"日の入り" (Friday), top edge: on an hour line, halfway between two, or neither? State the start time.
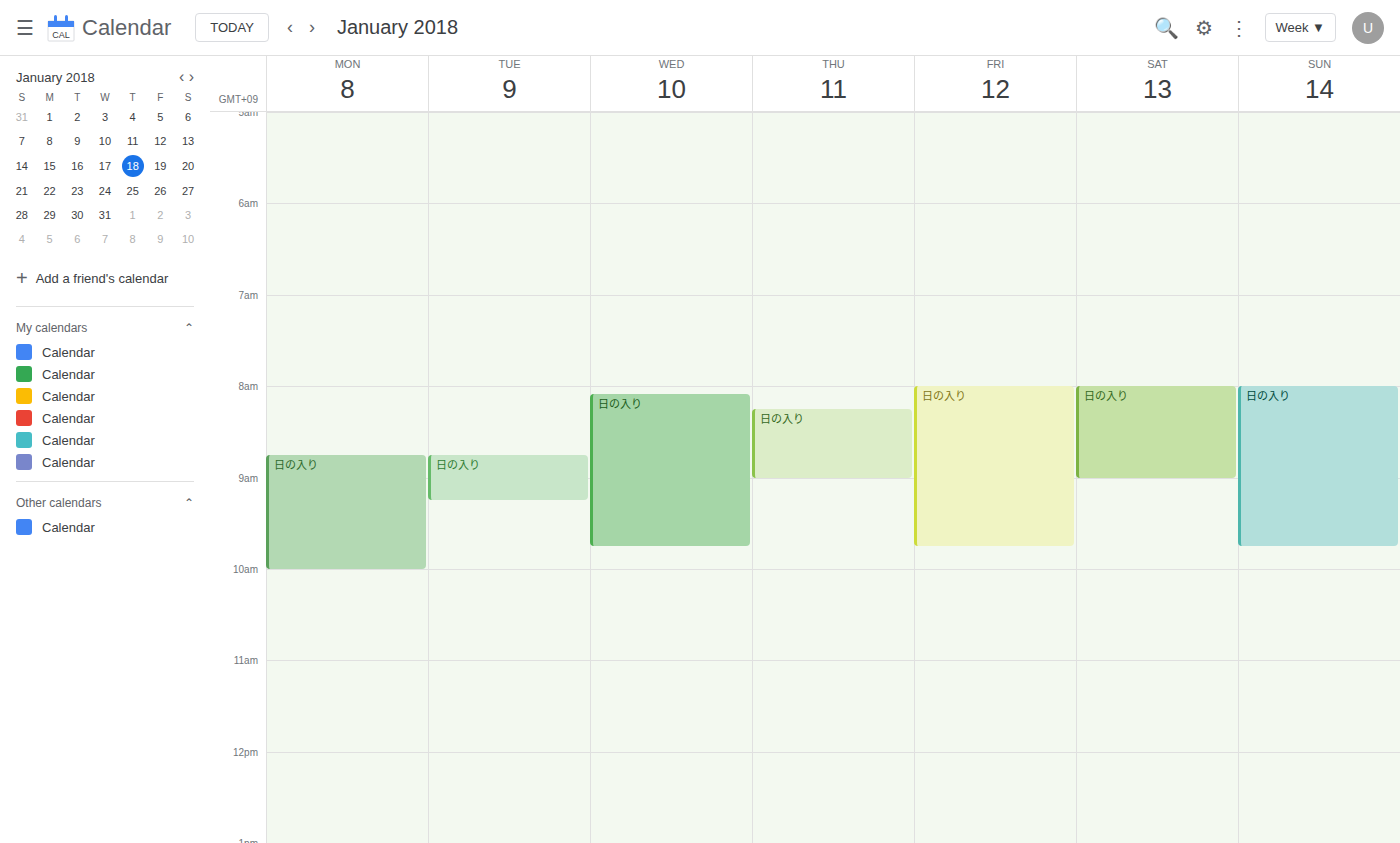
8:00 AM -- exactly on the 8 AM line.